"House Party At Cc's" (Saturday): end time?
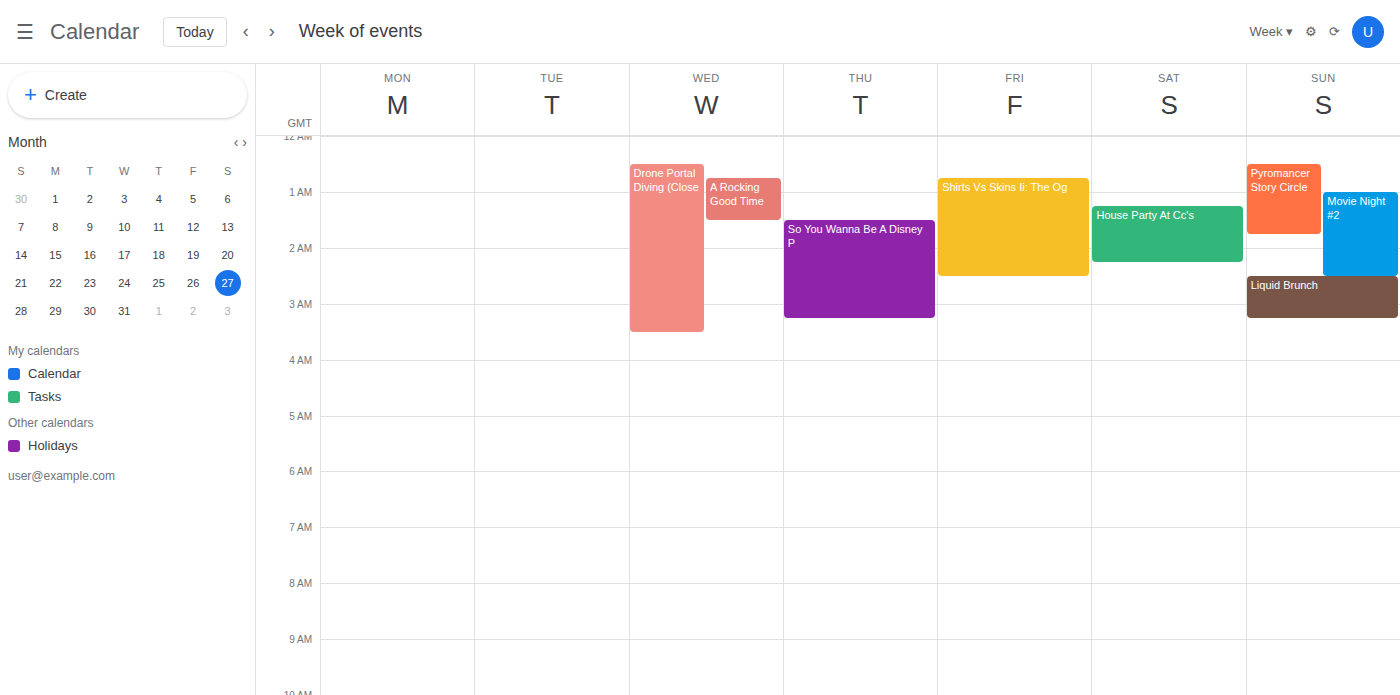
02:15